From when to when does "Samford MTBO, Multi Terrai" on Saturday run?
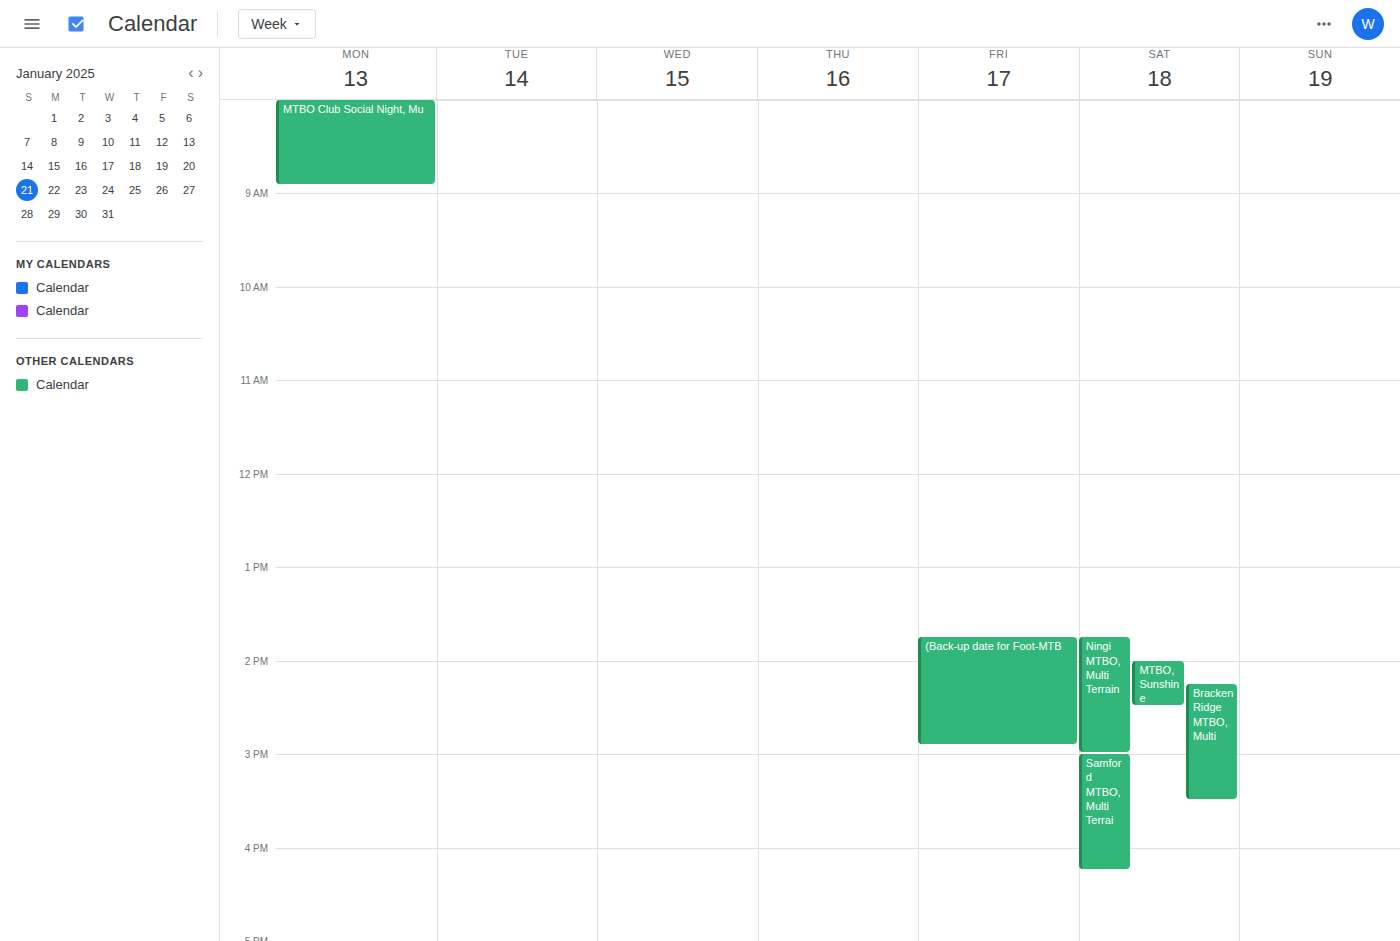
3:00 PM to 4:15 PM